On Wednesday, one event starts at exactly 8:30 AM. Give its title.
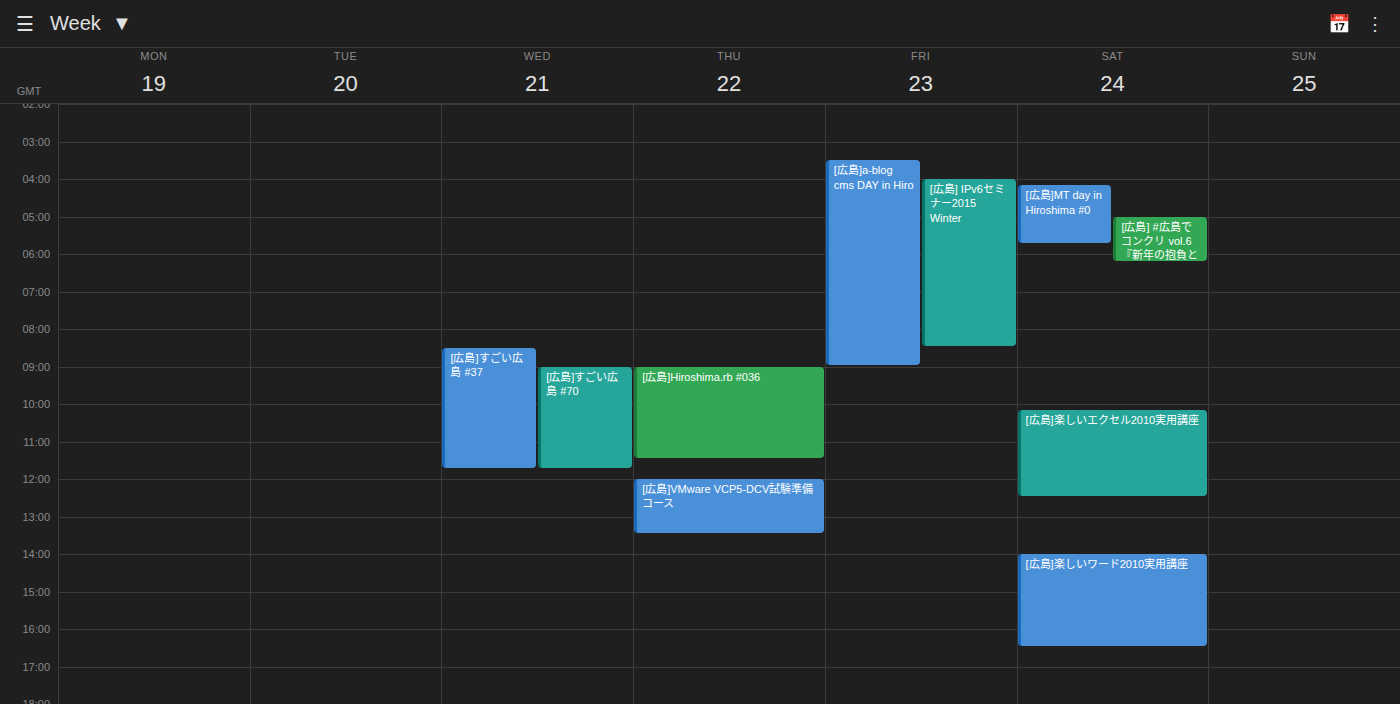
"[広島]すごい広島 #37"